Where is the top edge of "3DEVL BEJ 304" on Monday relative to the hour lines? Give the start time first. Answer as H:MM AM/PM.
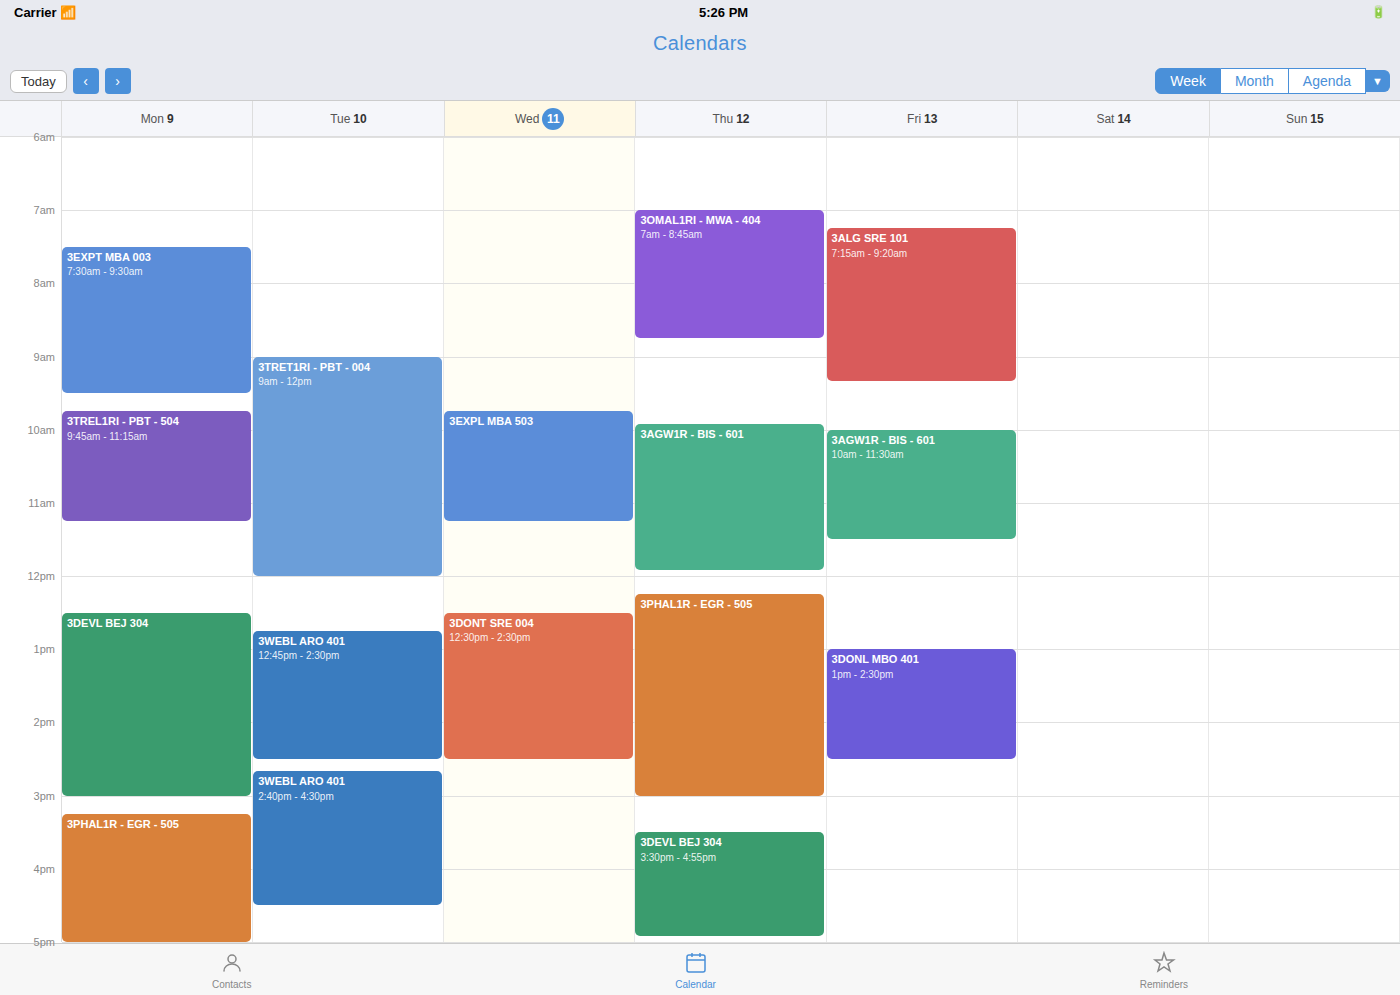
12:30 PM -- halfway between the 12 PM and 1 PM lines.